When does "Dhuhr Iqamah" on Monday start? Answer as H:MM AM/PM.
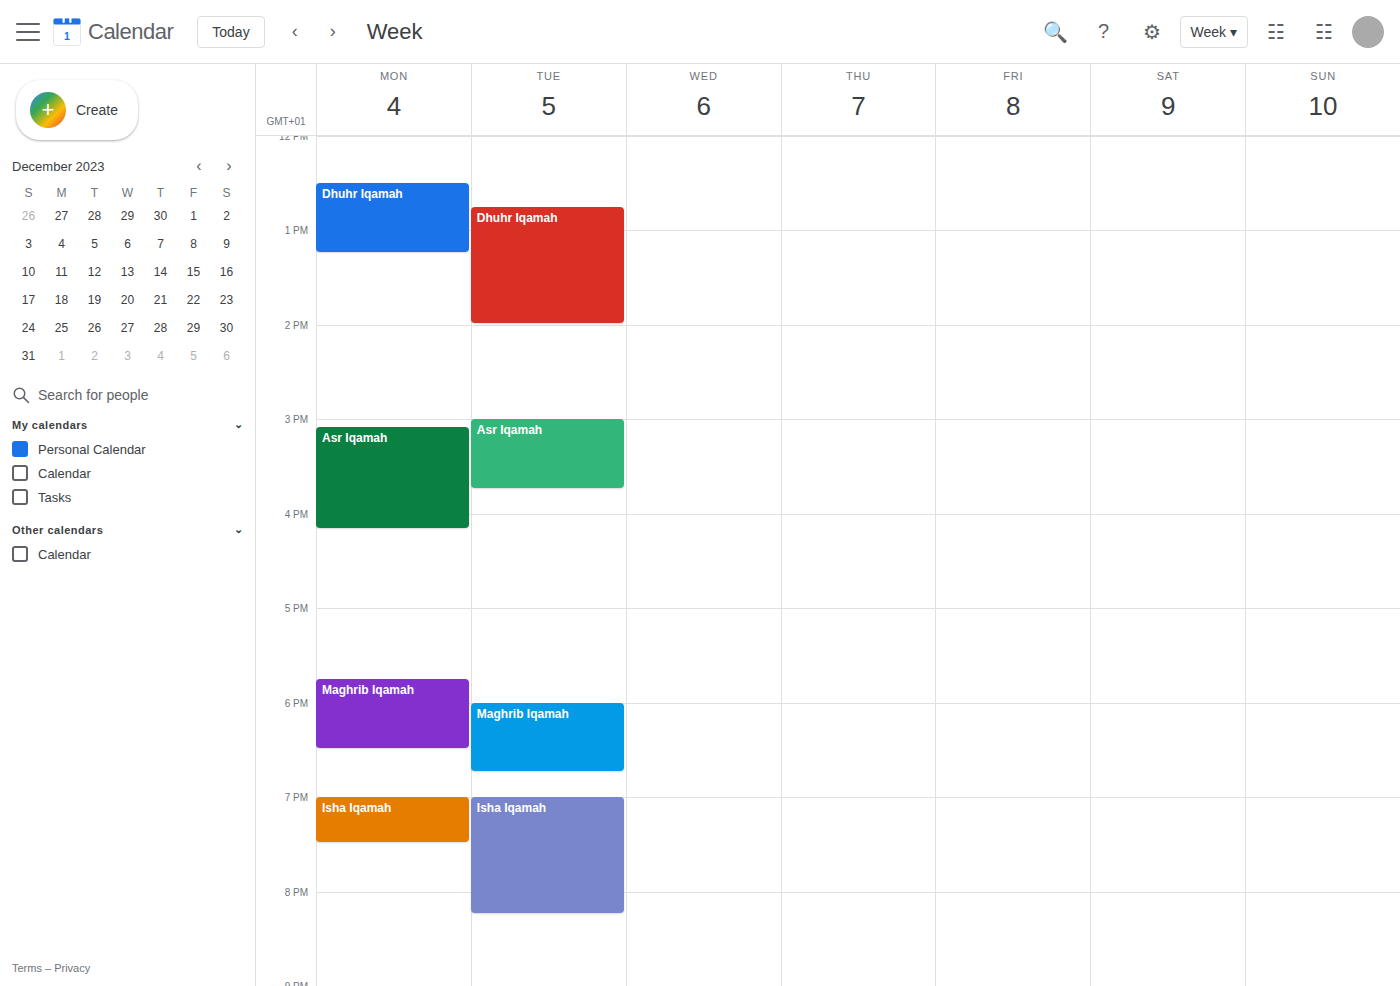
12:30 PM